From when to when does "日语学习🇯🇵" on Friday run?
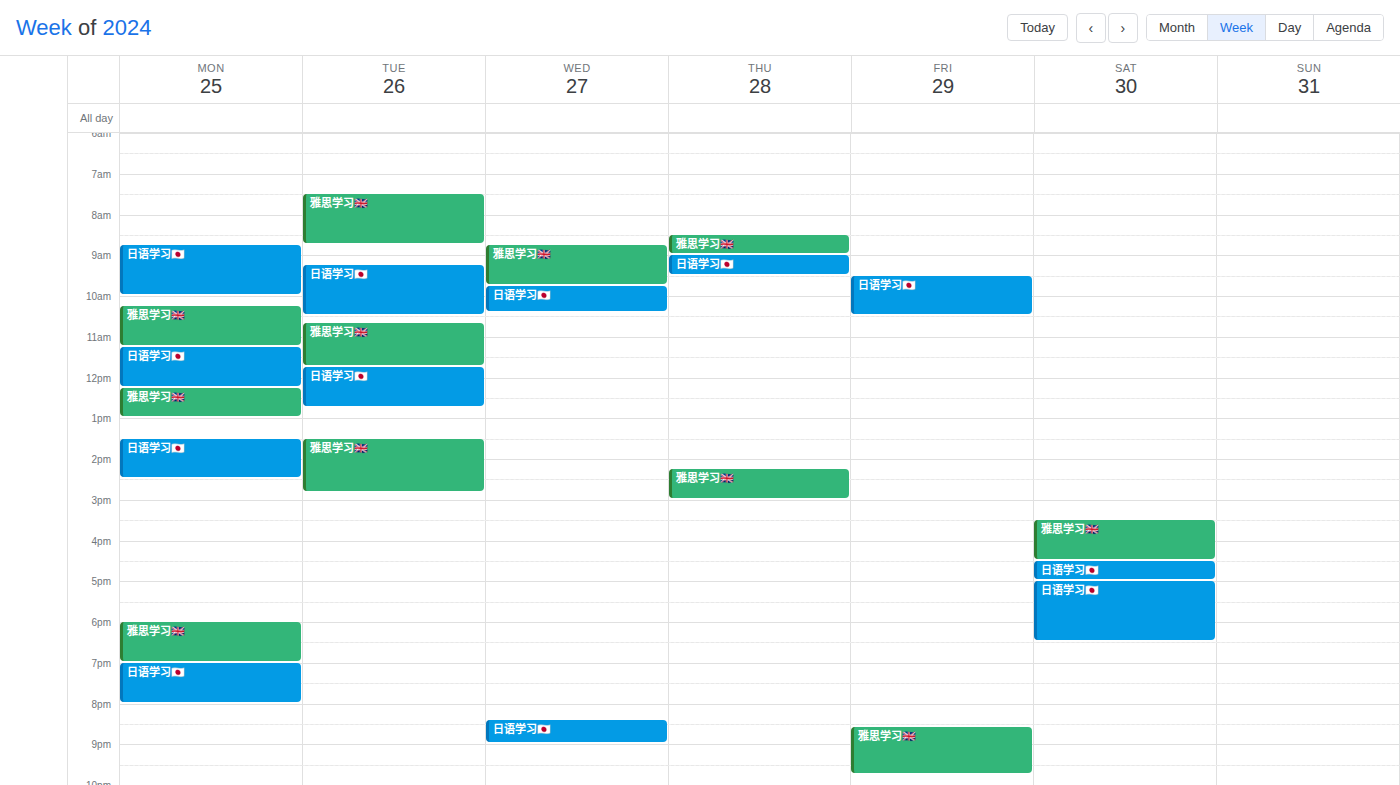
9:30 AM to 10:30 AM